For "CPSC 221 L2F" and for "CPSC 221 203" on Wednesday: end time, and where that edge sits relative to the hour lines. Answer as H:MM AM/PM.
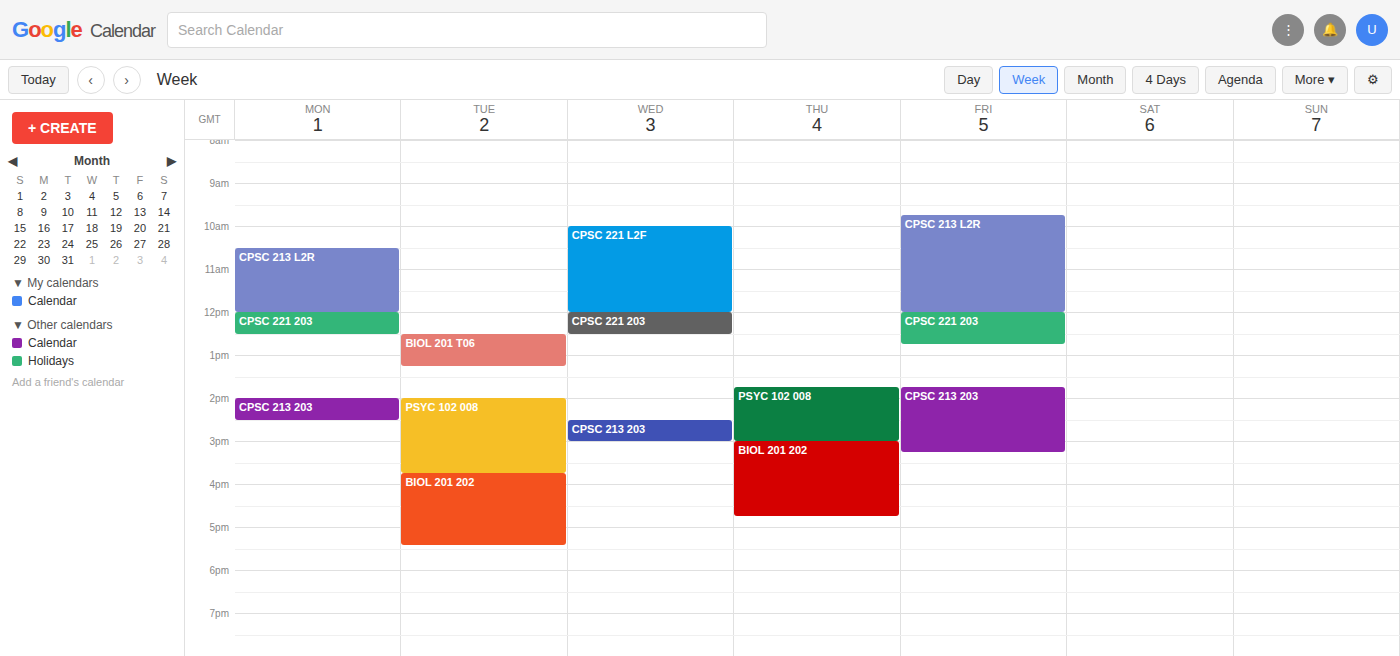
"CPSC 221 L2F": 12:00 PM, exactly on the 12 PM line. "CPSC 221 203": 12:30 PM, halfway between the 12 PM and 1 PM lines.